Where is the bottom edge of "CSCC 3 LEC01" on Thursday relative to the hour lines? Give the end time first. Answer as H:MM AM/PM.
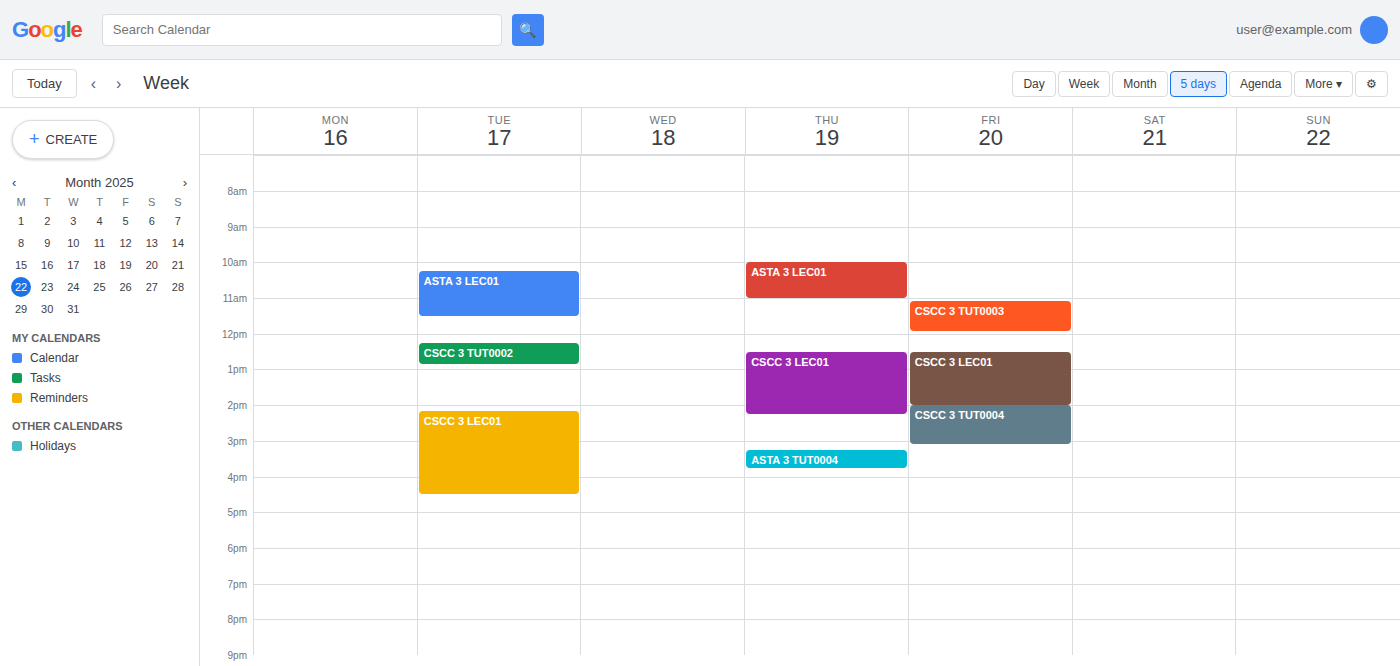
2:15 PM -- neither: a quarter of the way from the 2 PM line to the 3 PM line.